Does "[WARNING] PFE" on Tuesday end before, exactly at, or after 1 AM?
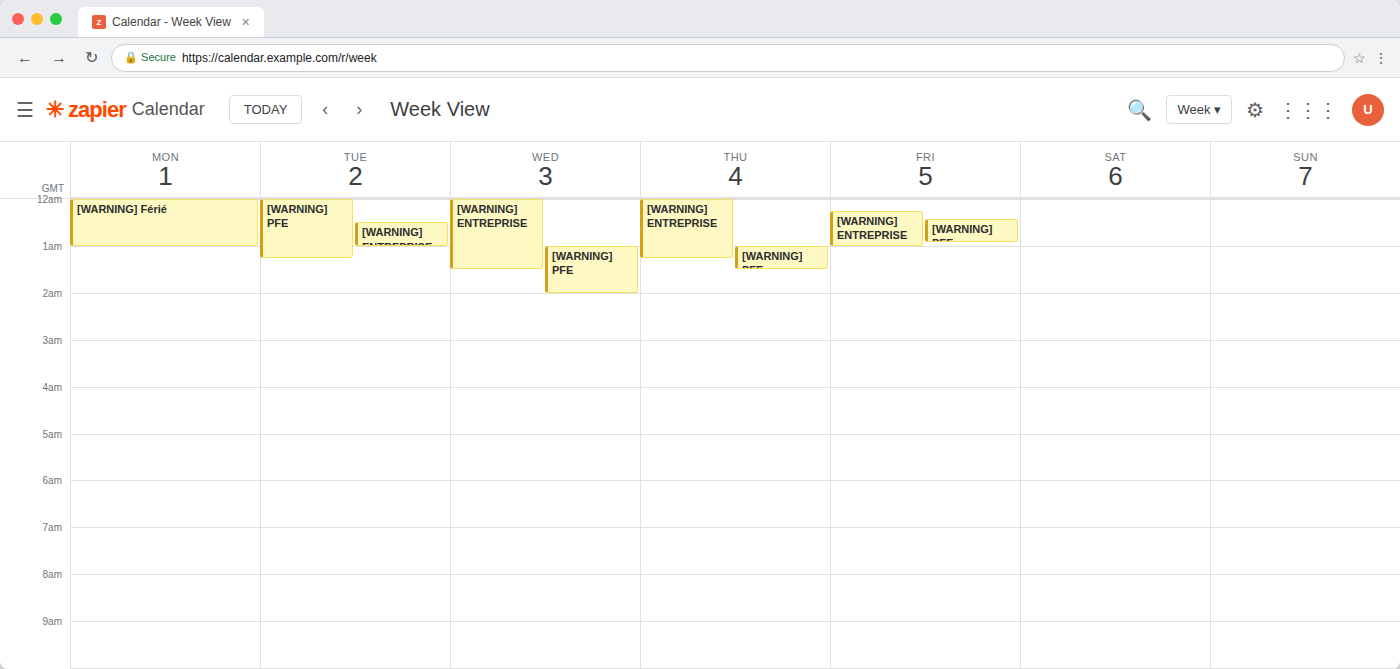
1:15 AM -- after 1 AM, 15 minutes below the 1 AM line.